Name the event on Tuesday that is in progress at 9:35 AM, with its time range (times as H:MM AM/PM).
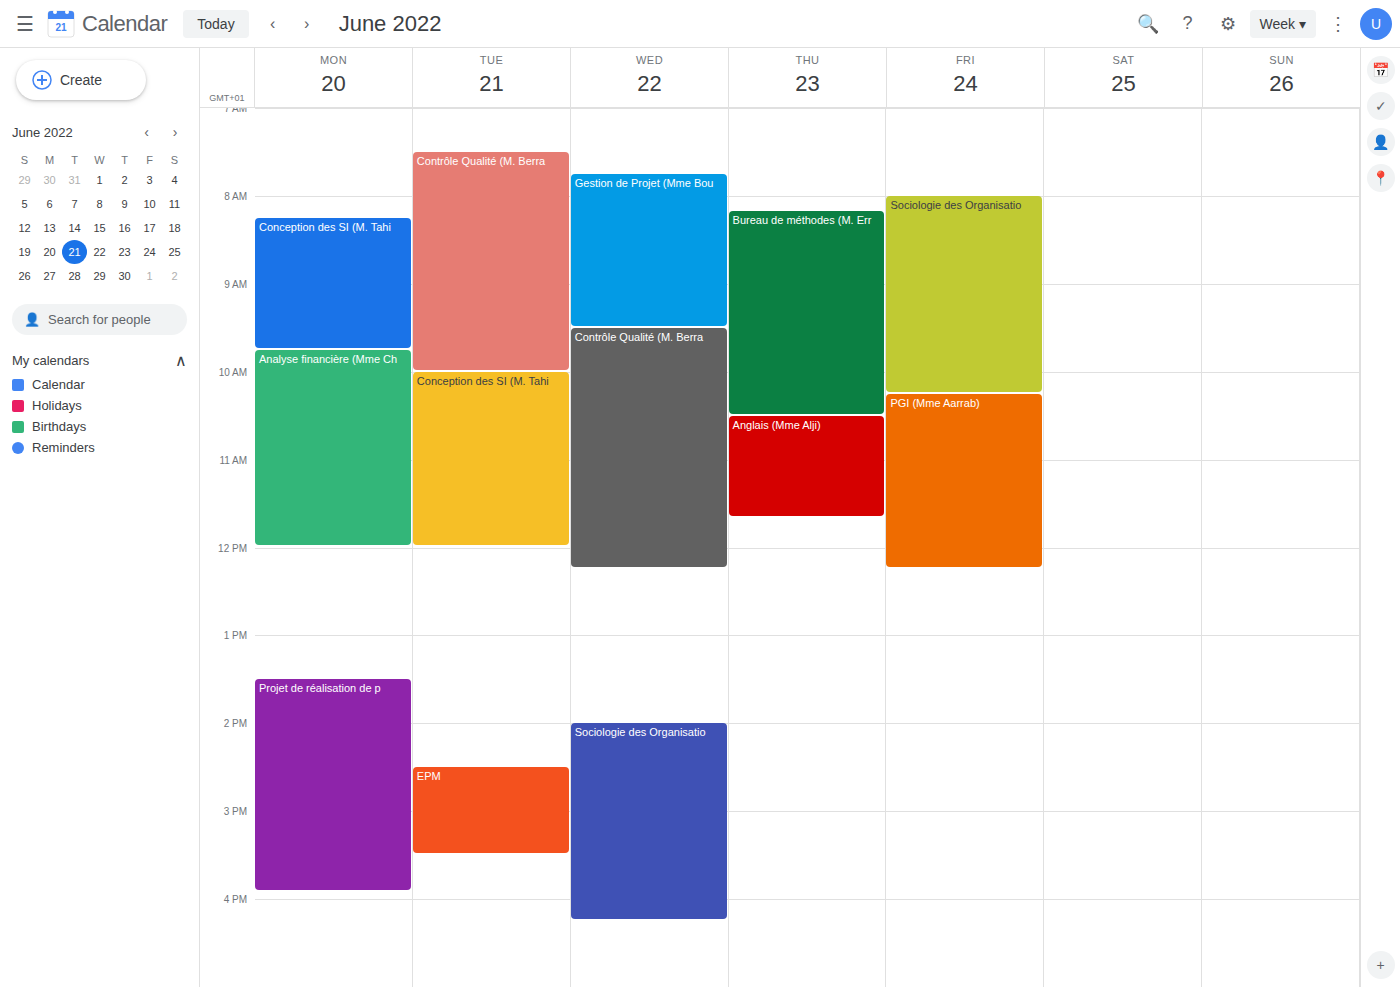
"Contrôle Qualité (M. Berra", 7:30 AM to 10:00 AM